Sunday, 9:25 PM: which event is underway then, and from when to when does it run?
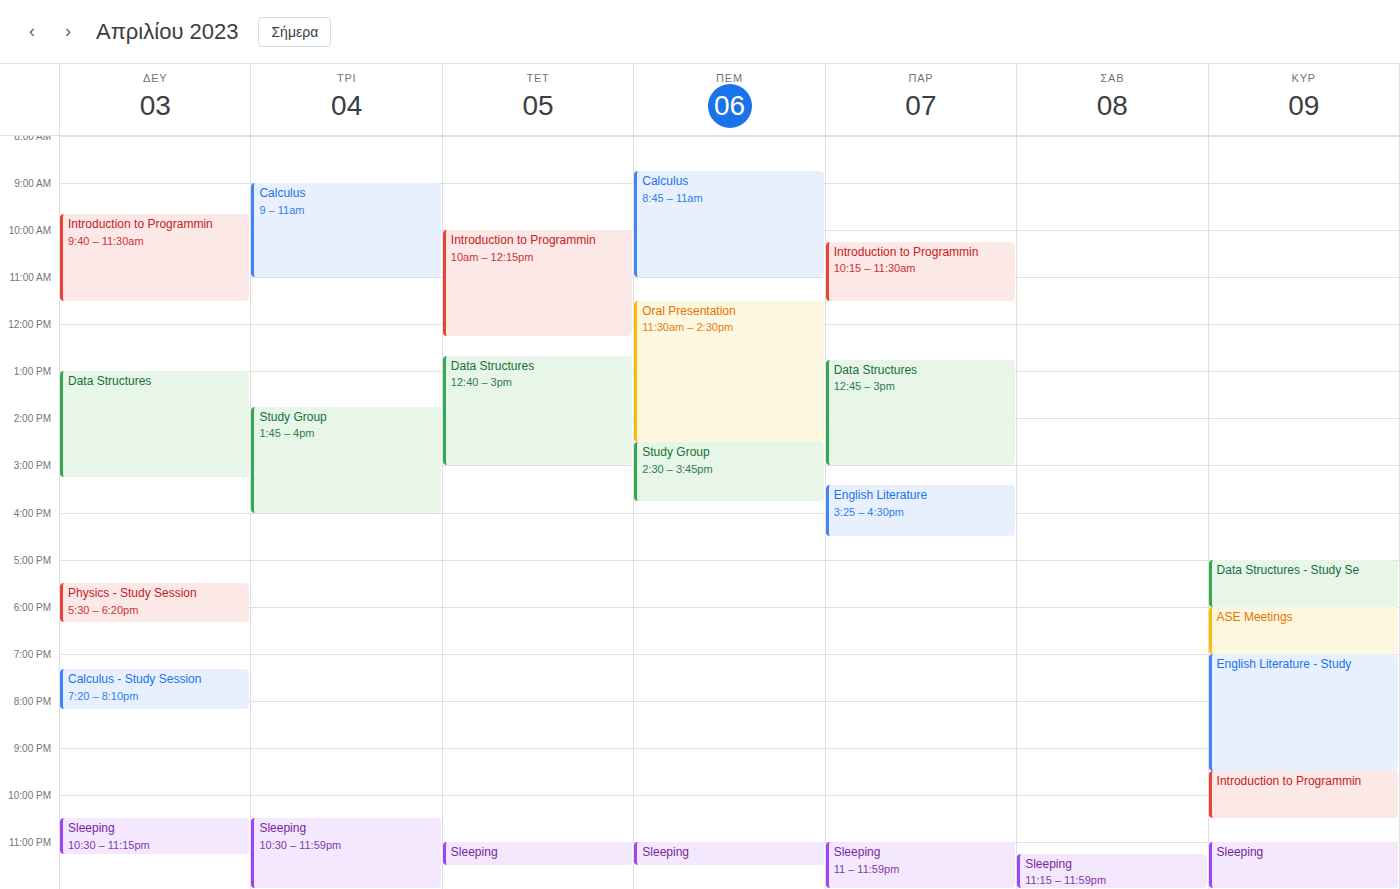
"English Literature - Study", 7:00 PM to 9:30 PM